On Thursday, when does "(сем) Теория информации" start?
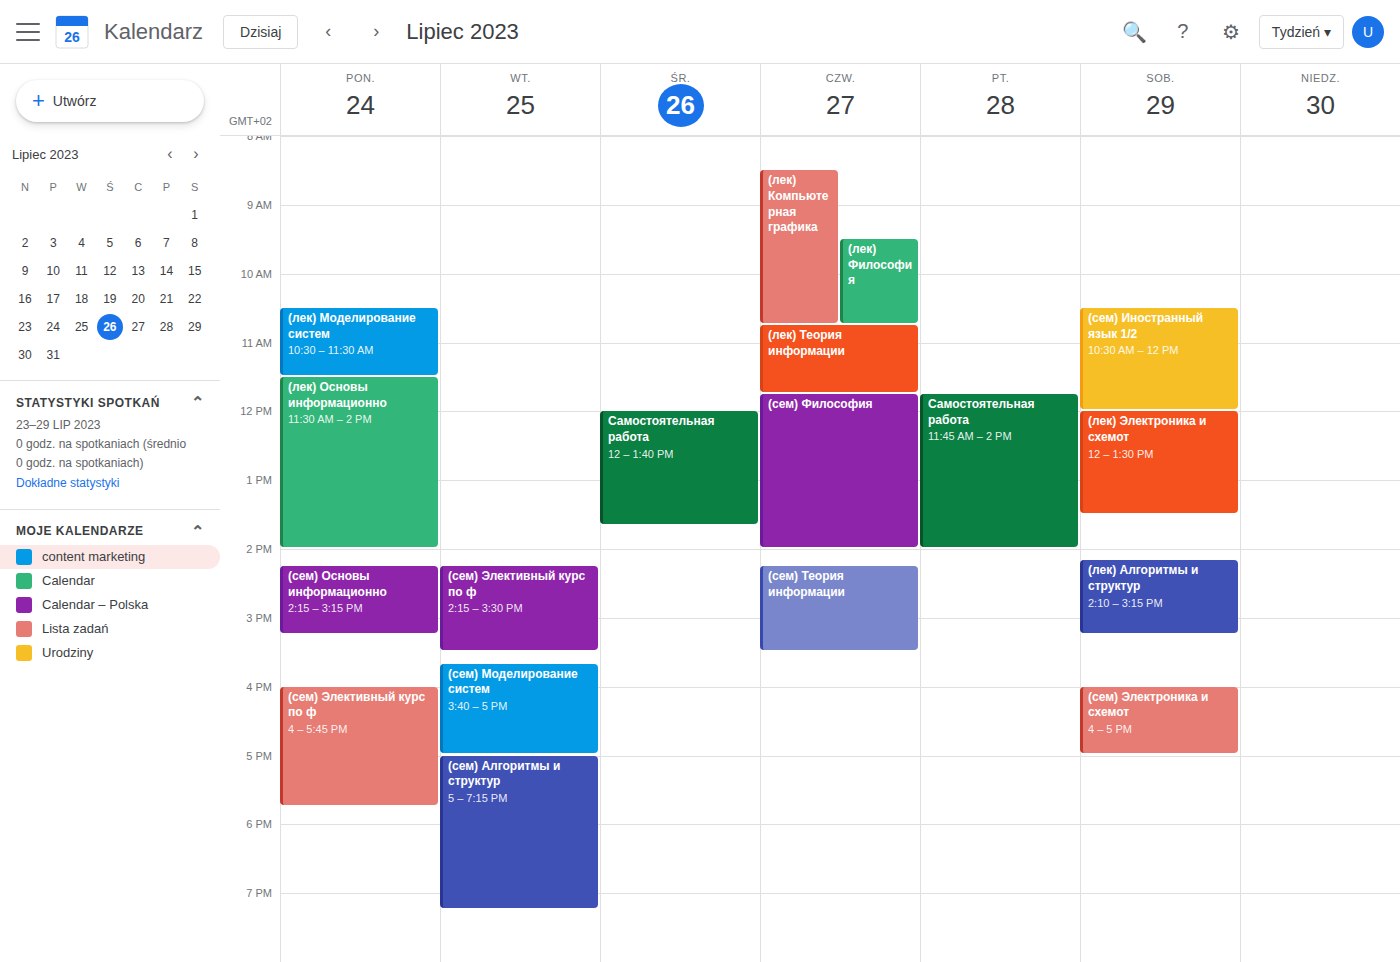
14:15